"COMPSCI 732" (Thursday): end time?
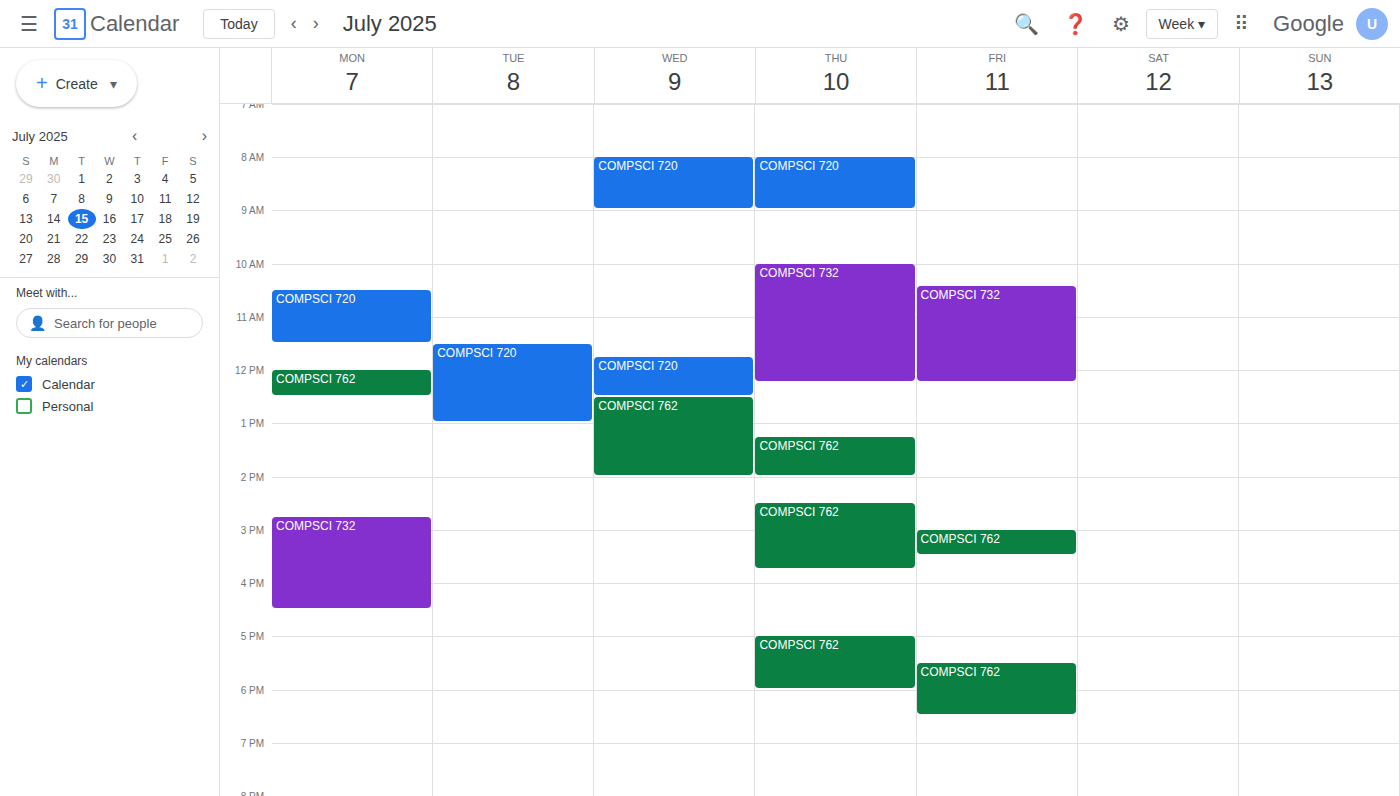
12:15 PM